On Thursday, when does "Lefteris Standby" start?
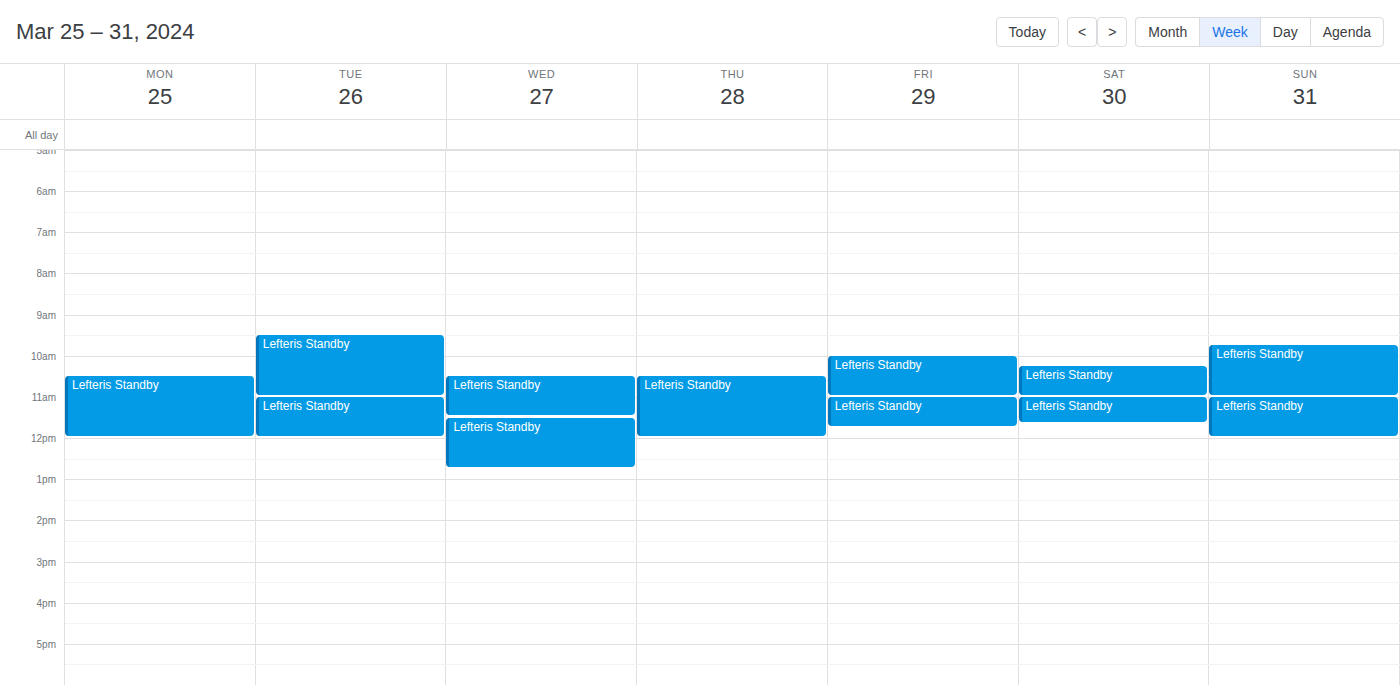
10:30 AM